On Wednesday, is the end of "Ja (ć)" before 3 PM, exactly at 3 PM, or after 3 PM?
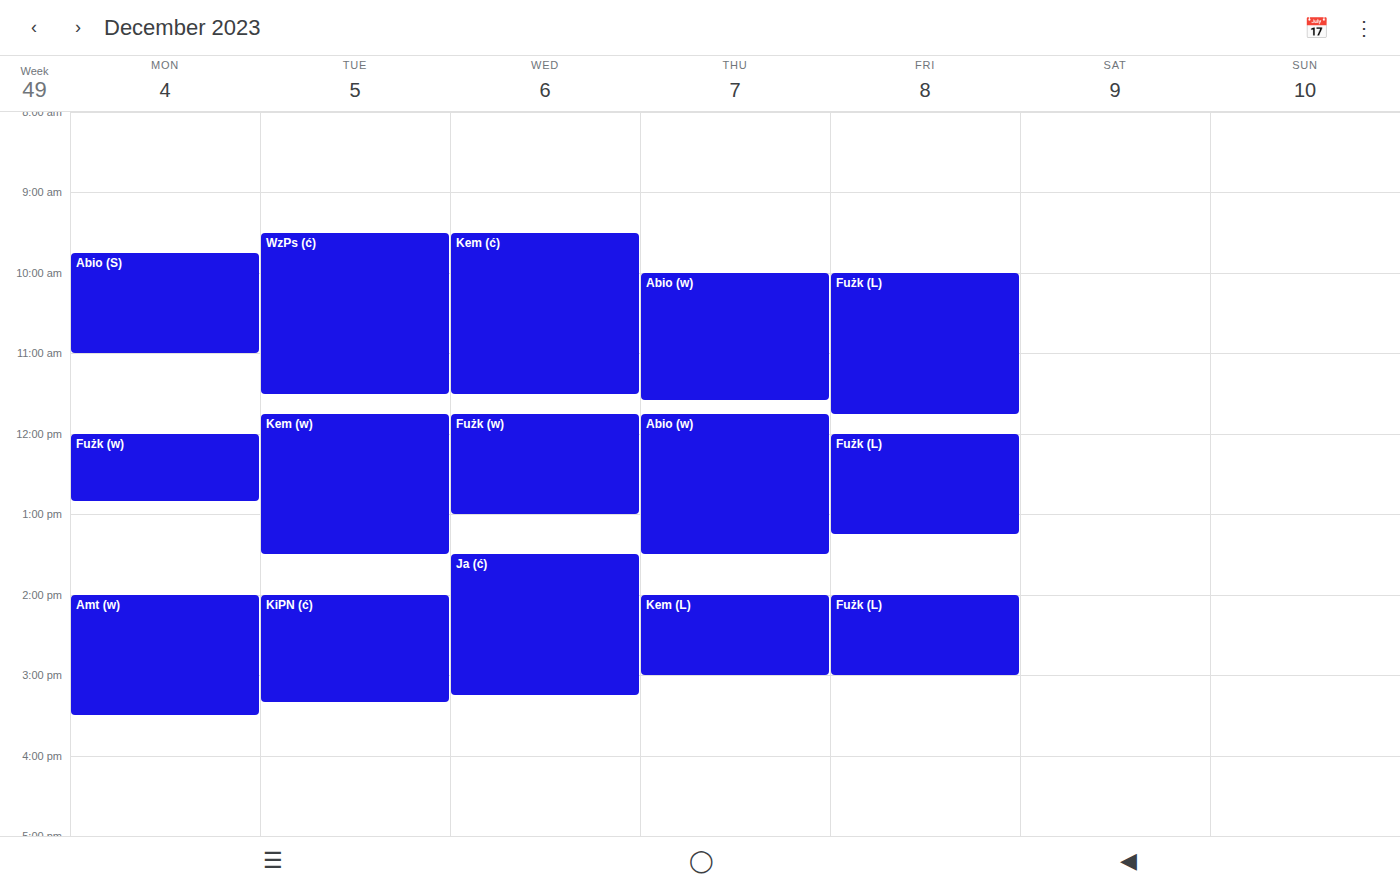
3:15 PM -- after 3 PM, 15 minutes below the 3 PM line.